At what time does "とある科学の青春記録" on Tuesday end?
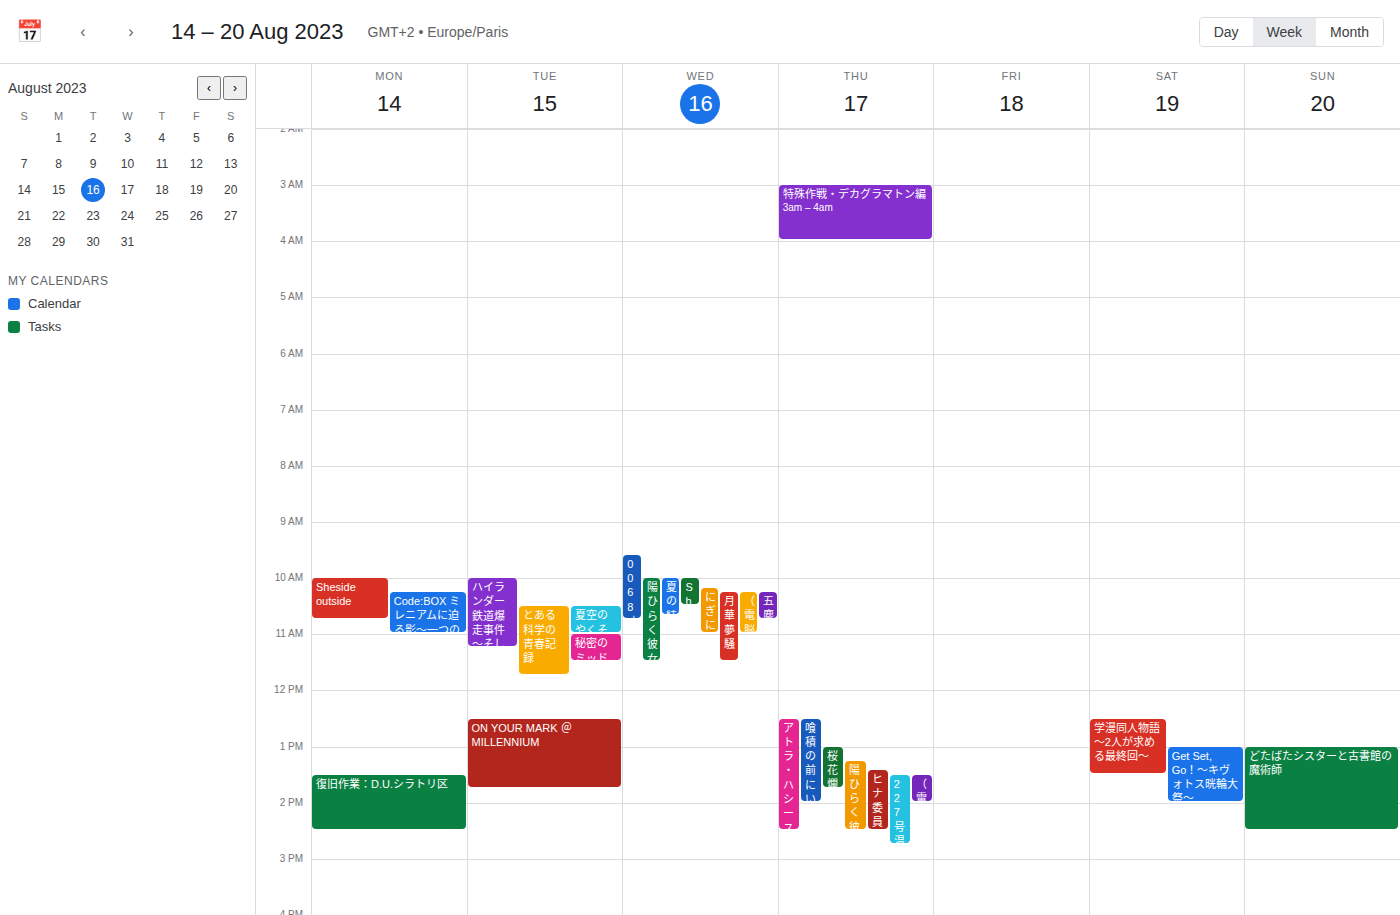
11:45 AM